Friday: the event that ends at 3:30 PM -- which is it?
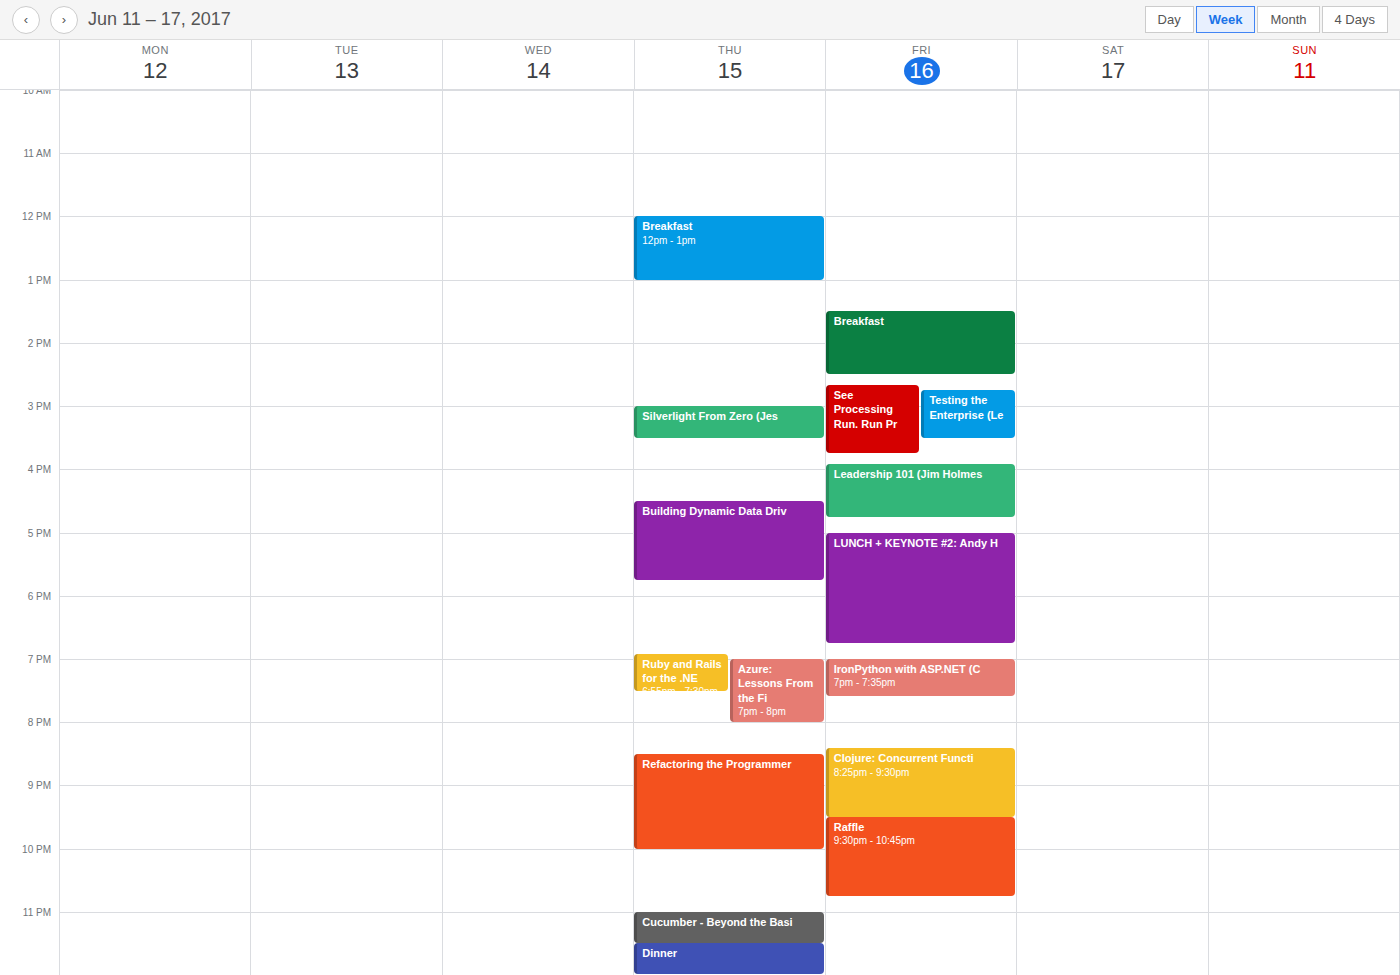
"Testing the Enterprise (Le"